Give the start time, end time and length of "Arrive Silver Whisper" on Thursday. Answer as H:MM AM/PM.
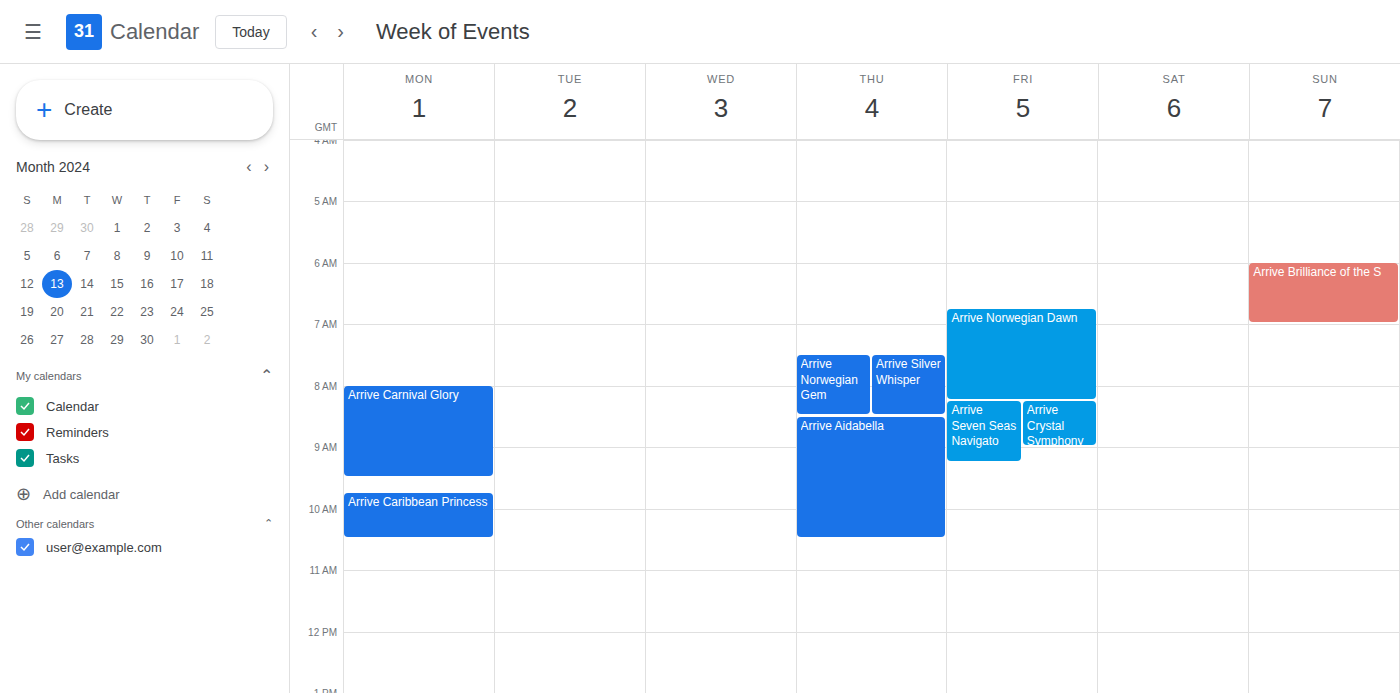
7:30 AM to 8:30 AM, 1 hour